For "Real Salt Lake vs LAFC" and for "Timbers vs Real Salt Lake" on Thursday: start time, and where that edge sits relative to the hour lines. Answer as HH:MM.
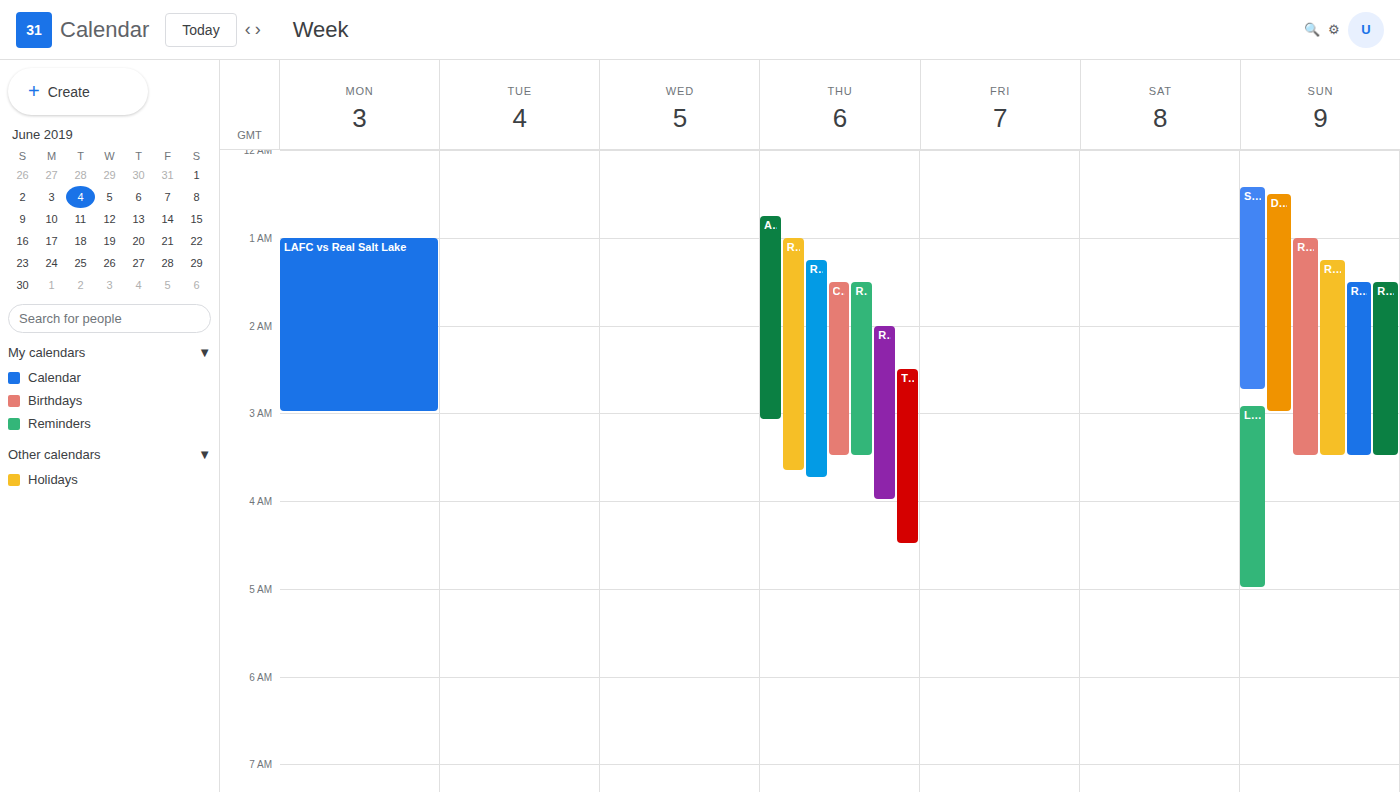
"Real Salt Lake vs LAFC": 02:00, exactly on the 02:00 line. "Timbers vs Real Salt Lake": 02:30, halfway between the 02:00 and 03:00 lines.